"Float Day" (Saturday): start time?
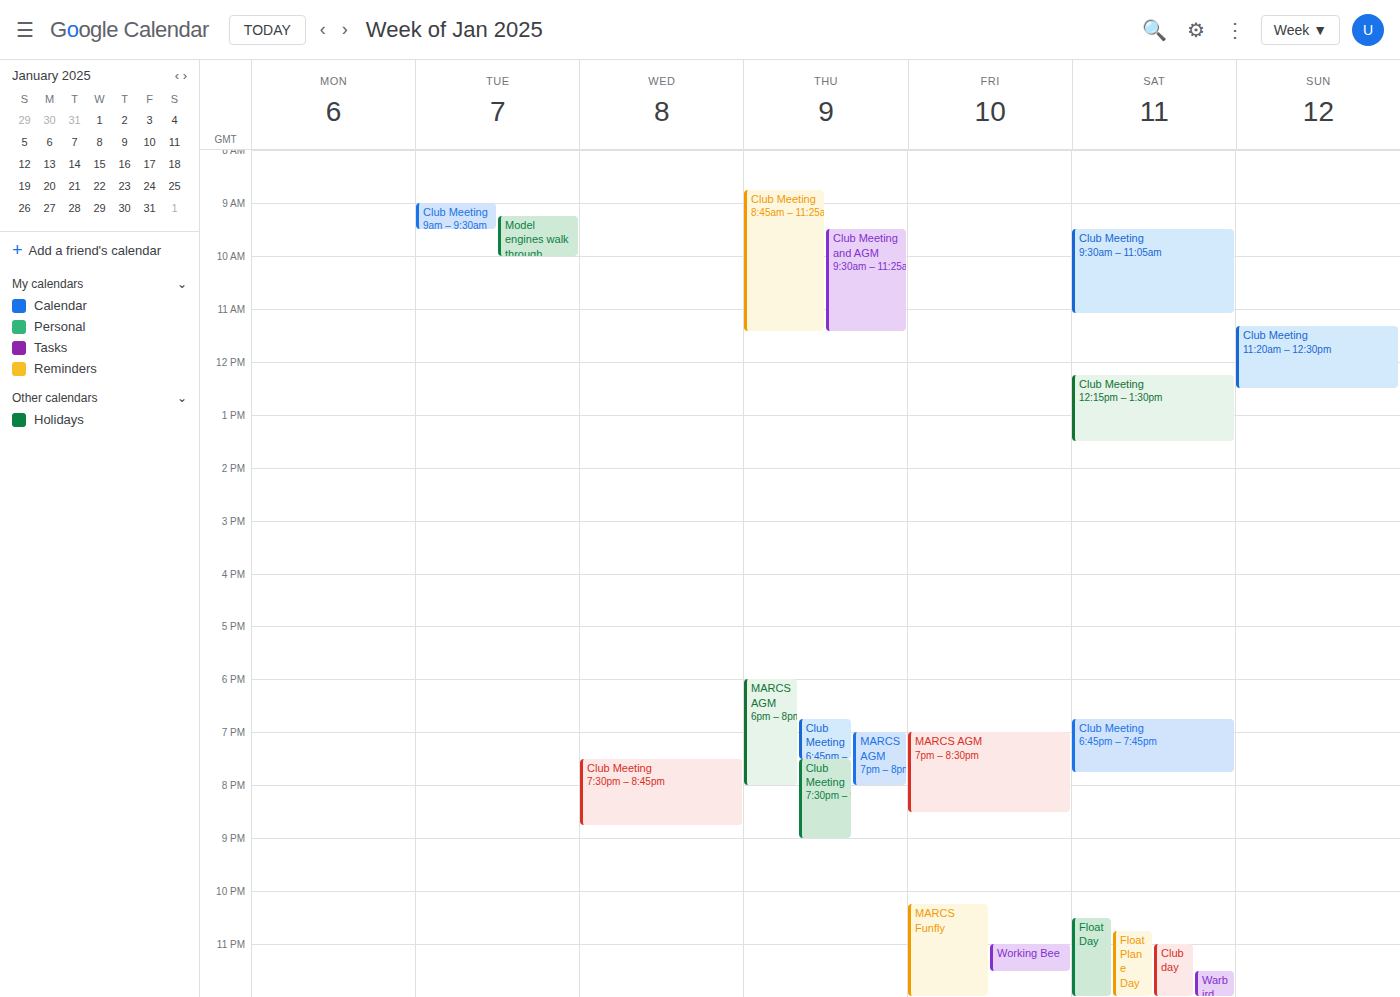
10:30 PM